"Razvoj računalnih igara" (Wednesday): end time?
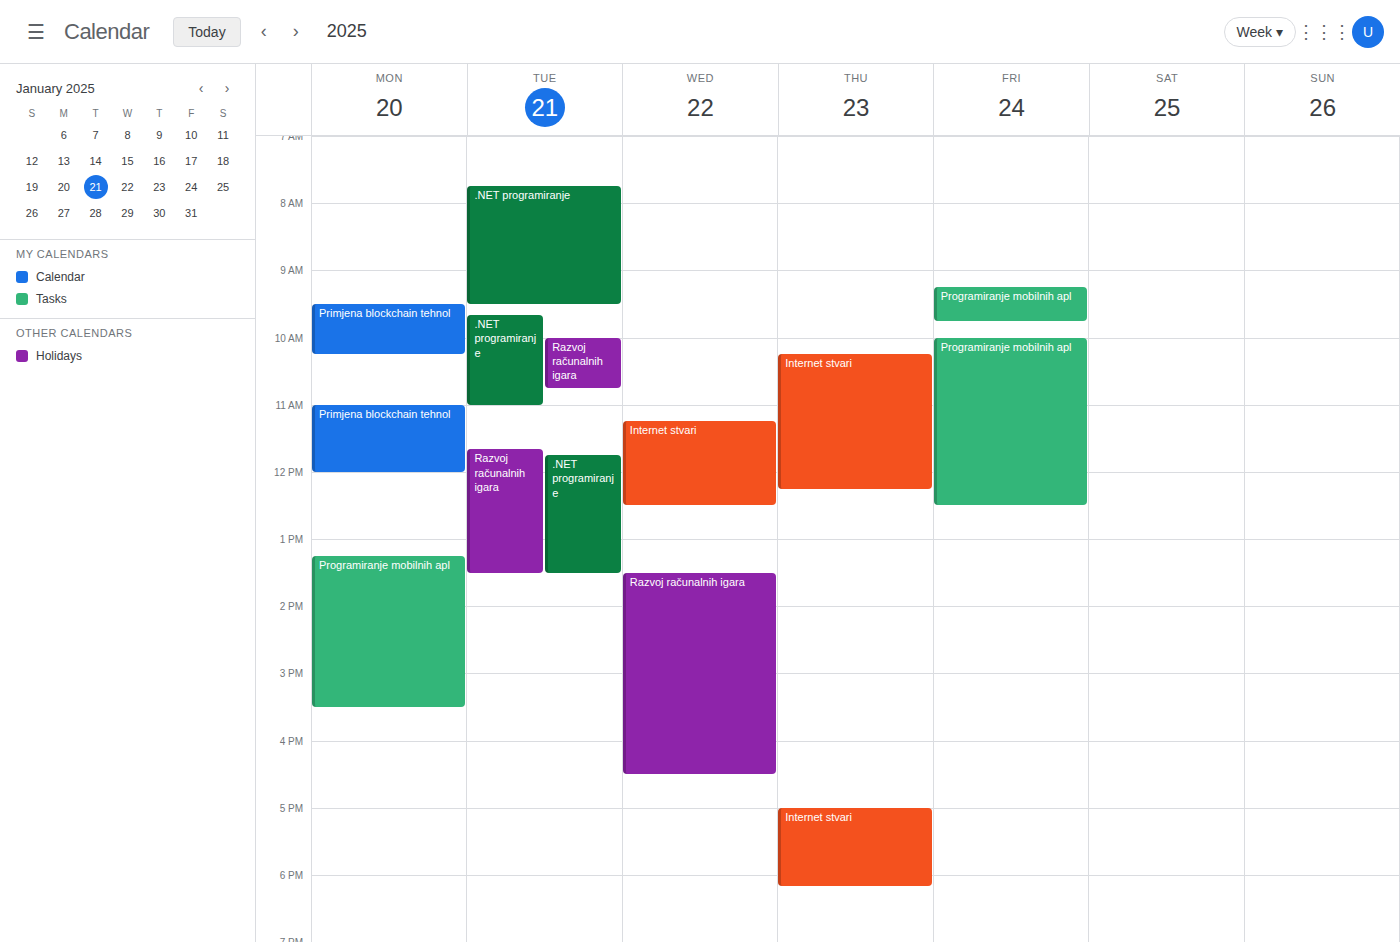
4:30 PM